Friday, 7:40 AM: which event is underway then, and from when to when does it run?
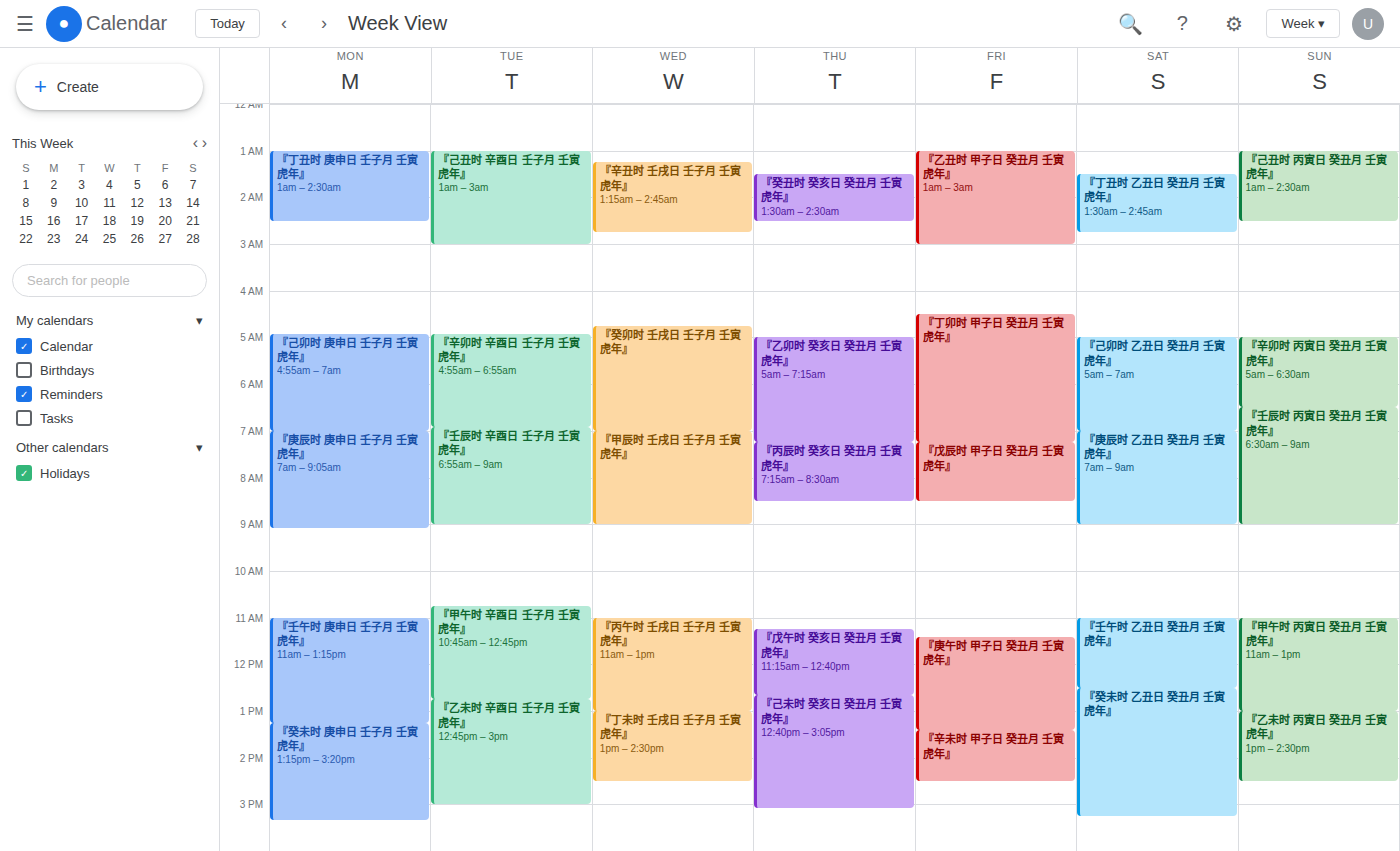
"『戊辰时 甲子日 癸丑月 壬寅虎年』", 7:15 AM to 8:30 AM